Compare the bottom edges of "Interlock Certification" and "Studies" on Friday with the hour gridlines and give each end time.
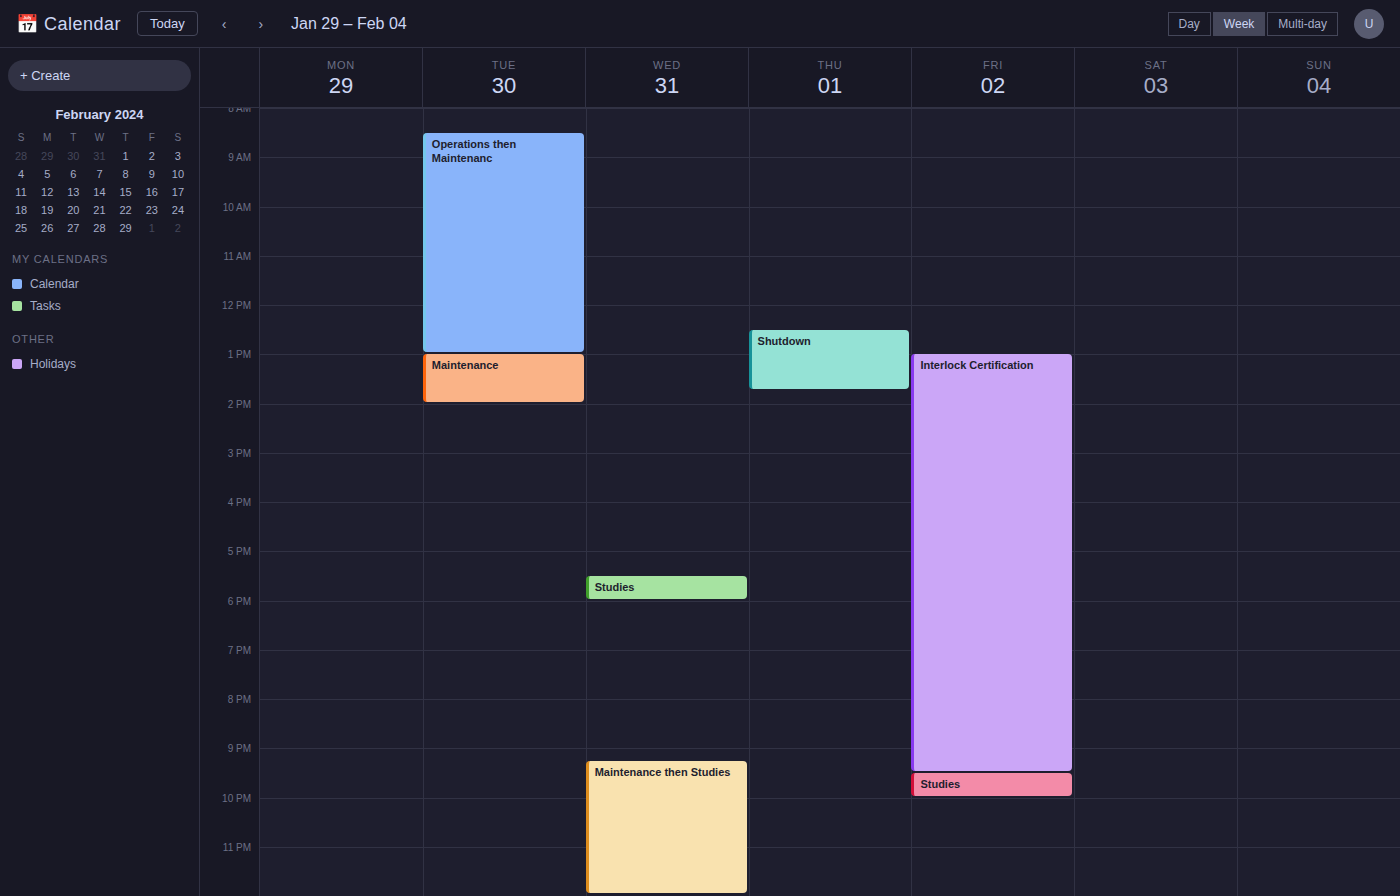
"Interlock Certification": 9:30 PM, halfway between the 9 PM and 10 PM lines. "Studies": 10:00 PM, exactly on the 10 PM line.